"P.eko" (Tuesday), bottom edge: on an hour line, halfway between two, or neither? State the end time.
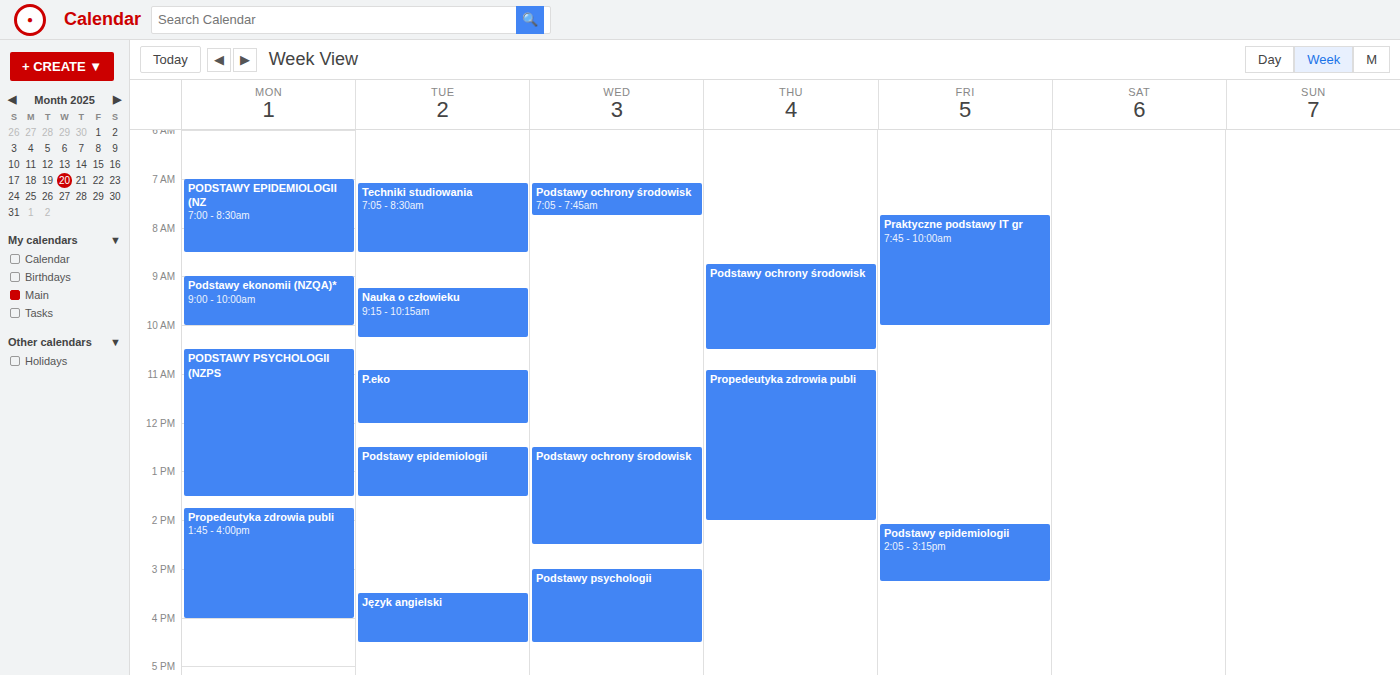
12:00 PM -- exactly on the 12 PM line.